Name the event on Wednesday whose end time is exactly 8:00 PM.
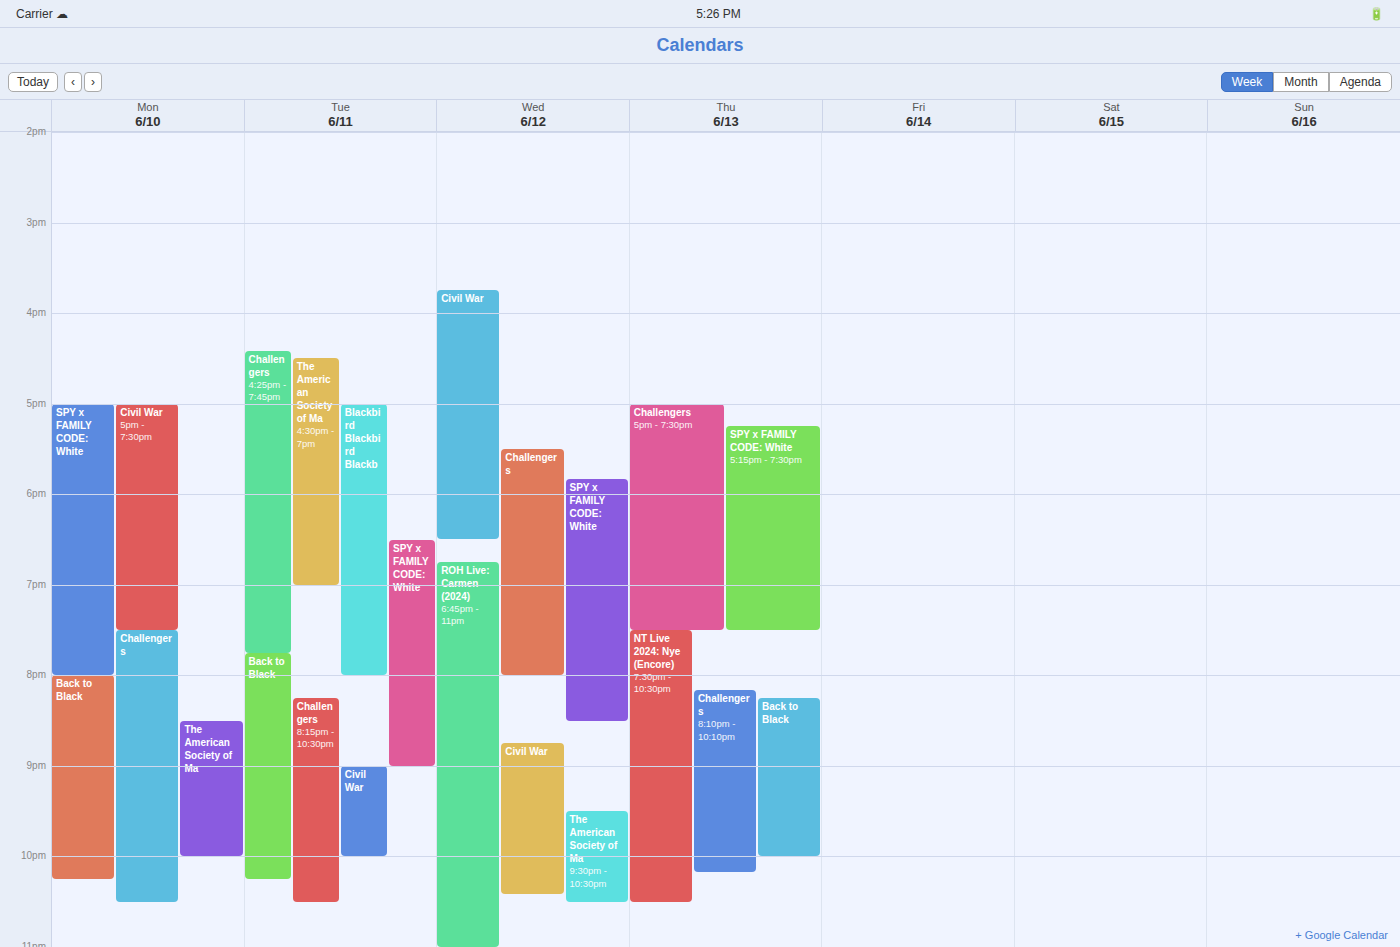
"Challengers"